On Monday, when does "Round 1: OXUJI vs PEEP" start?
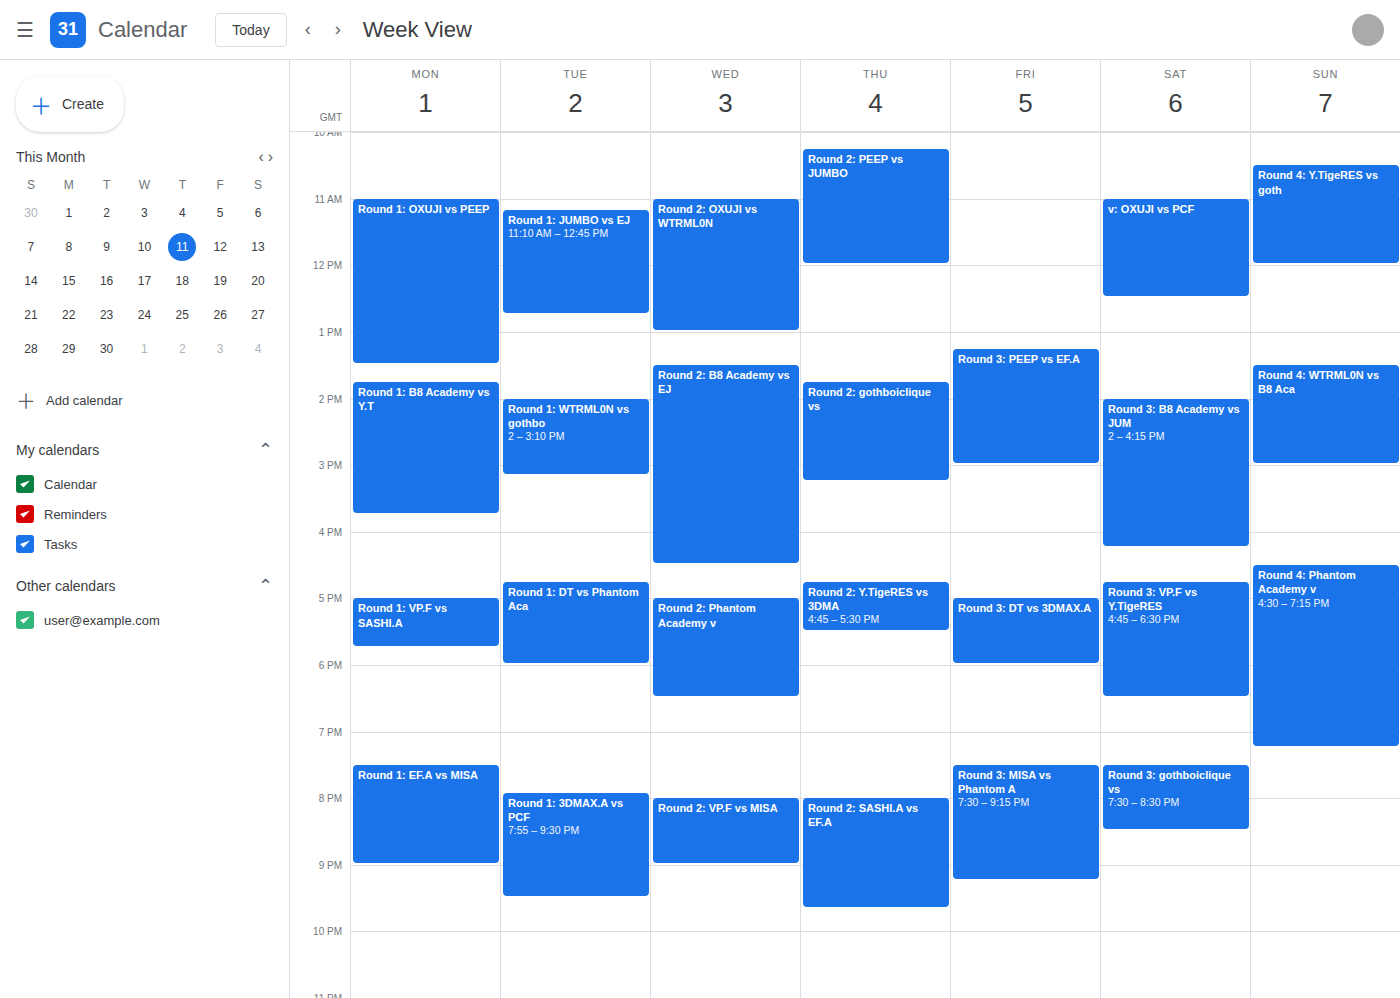
11:00 AM